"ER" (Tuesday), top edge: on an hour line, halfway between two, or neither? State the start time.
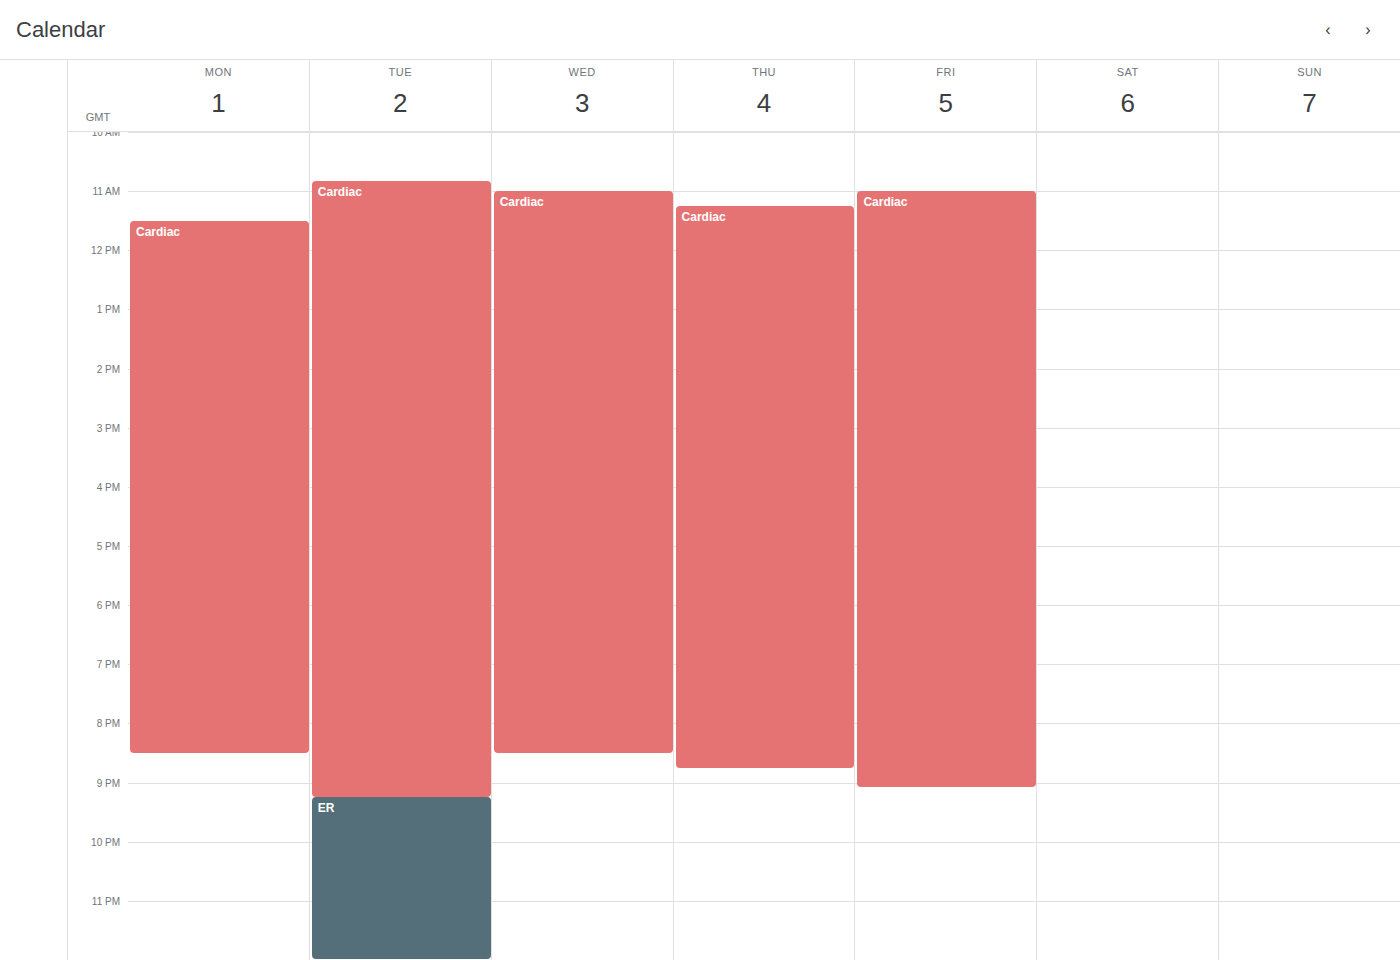
9:15 PM -- neither: a quarter of the way from the 9 PM line to the 10 PM line.